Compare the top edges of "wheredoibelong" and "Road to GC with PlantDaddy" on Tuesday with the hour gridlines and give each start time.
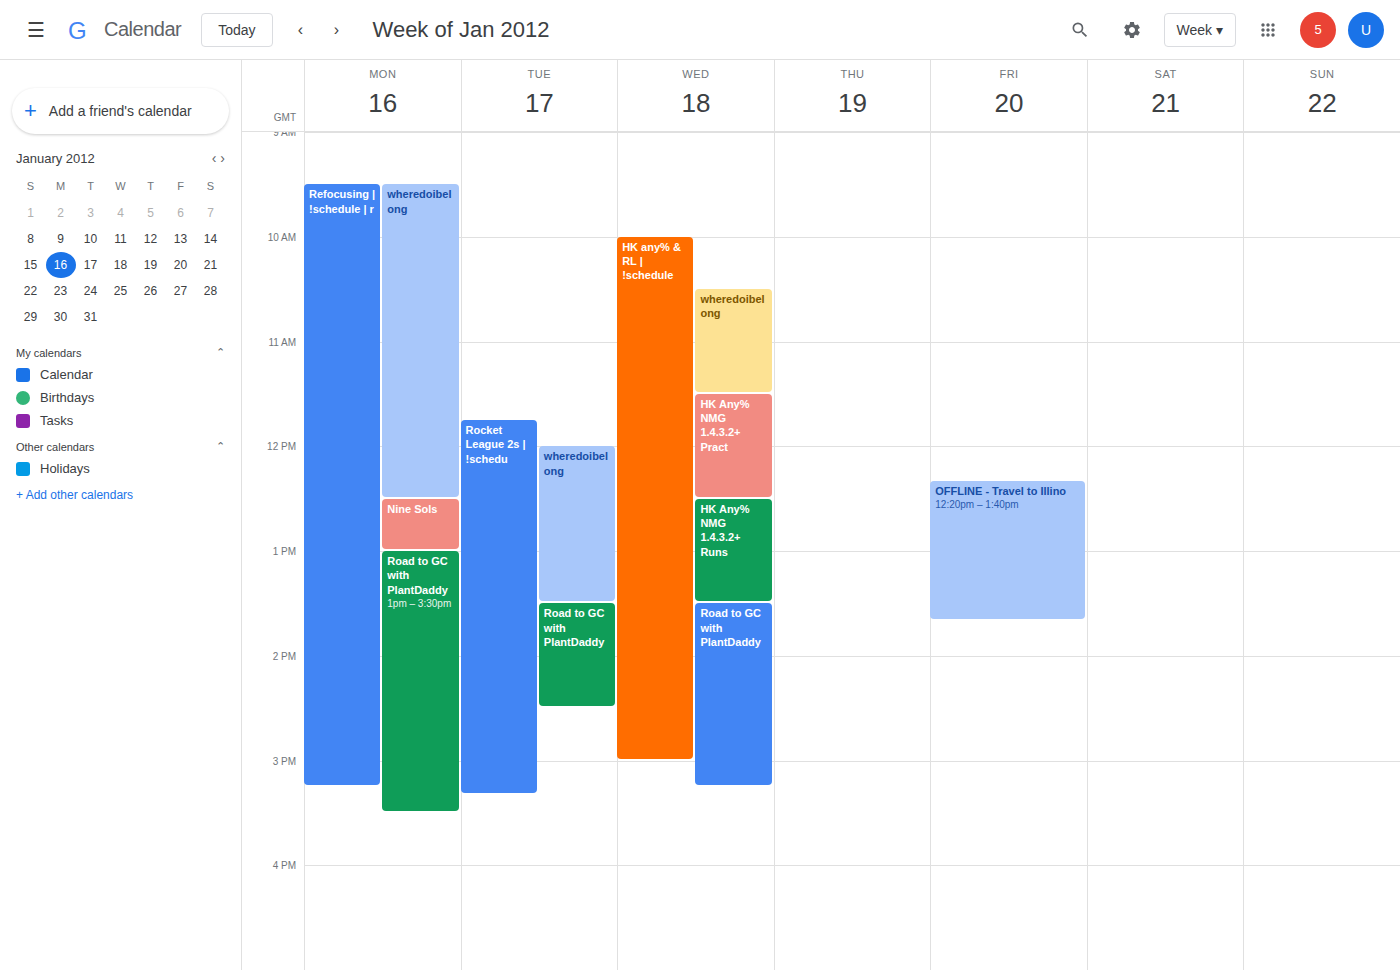
"wheredoibelong": 12:00 PM, exactly on the 12 PM line. "Road to GC with PlantDaddy": 1:30 PM, halfway between the 1 PM and 2 PM lines.